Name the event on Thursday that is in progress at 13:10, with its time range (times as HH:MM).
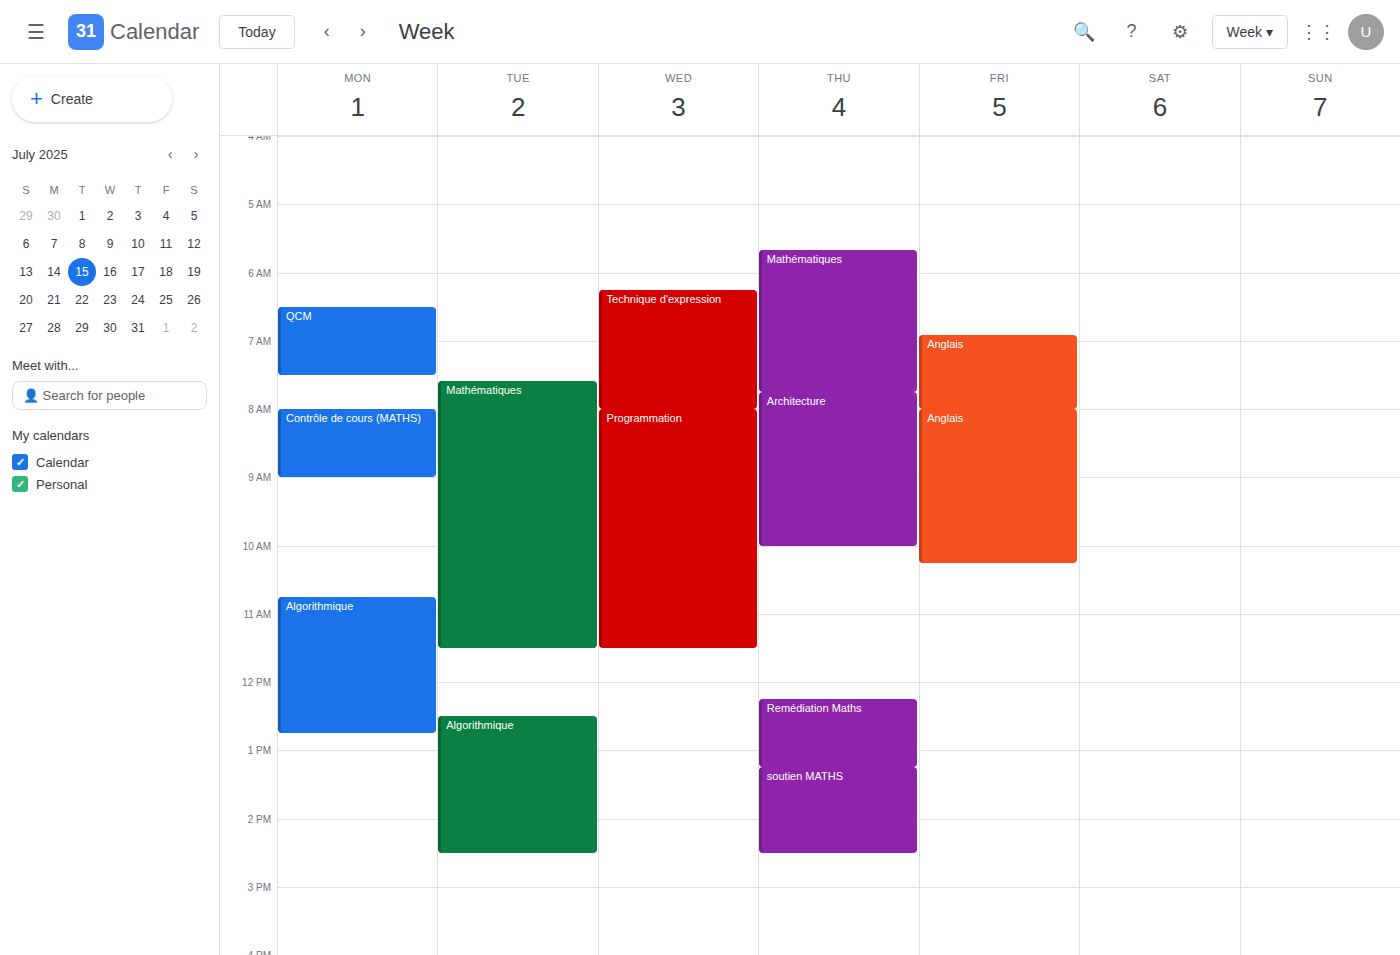
"Remédiation Maths", 12:15 to 13:15